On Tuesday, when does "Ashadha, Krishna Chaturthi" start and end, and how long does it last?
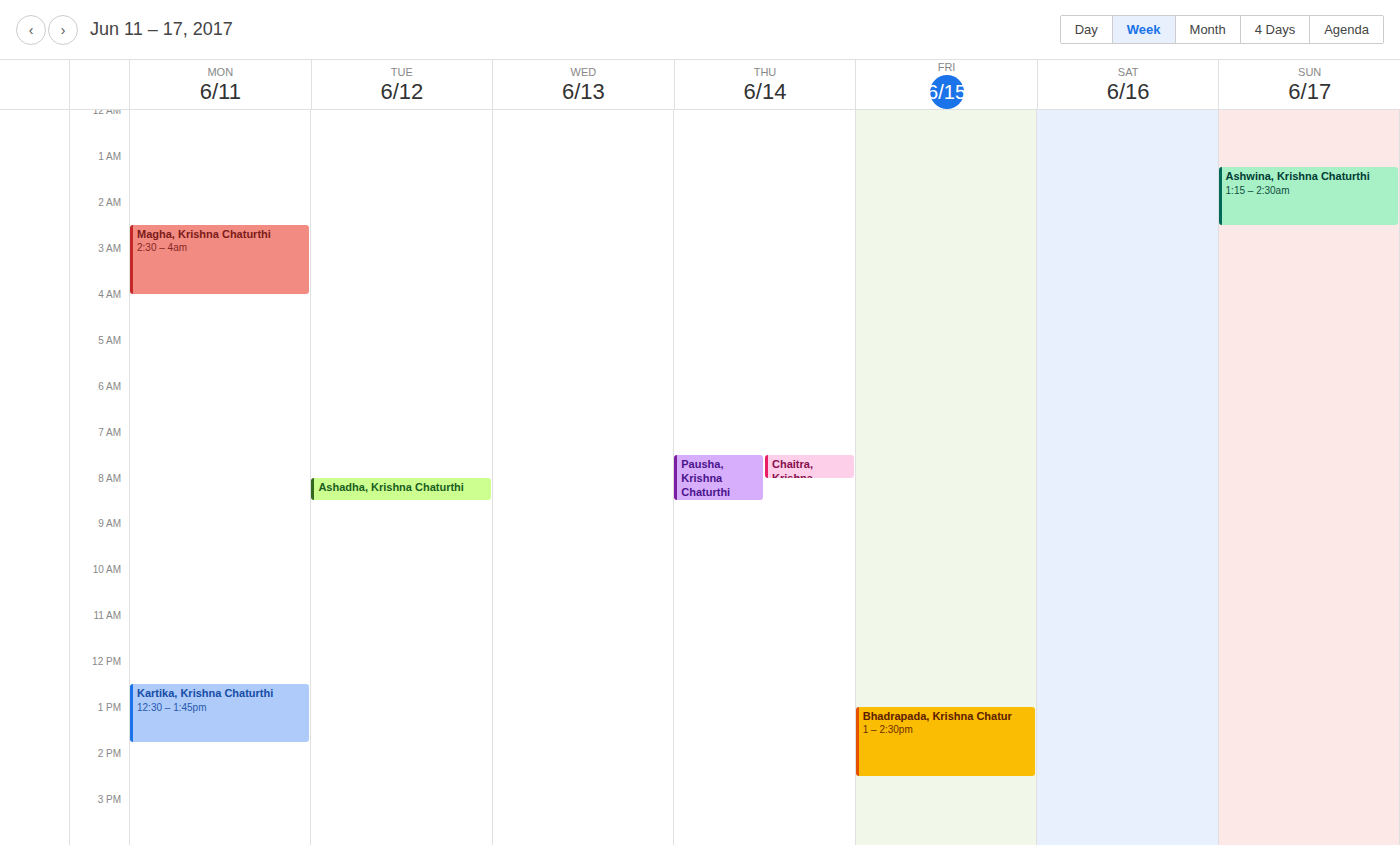
8:00 AM to 8:30 AM, 30 minutes